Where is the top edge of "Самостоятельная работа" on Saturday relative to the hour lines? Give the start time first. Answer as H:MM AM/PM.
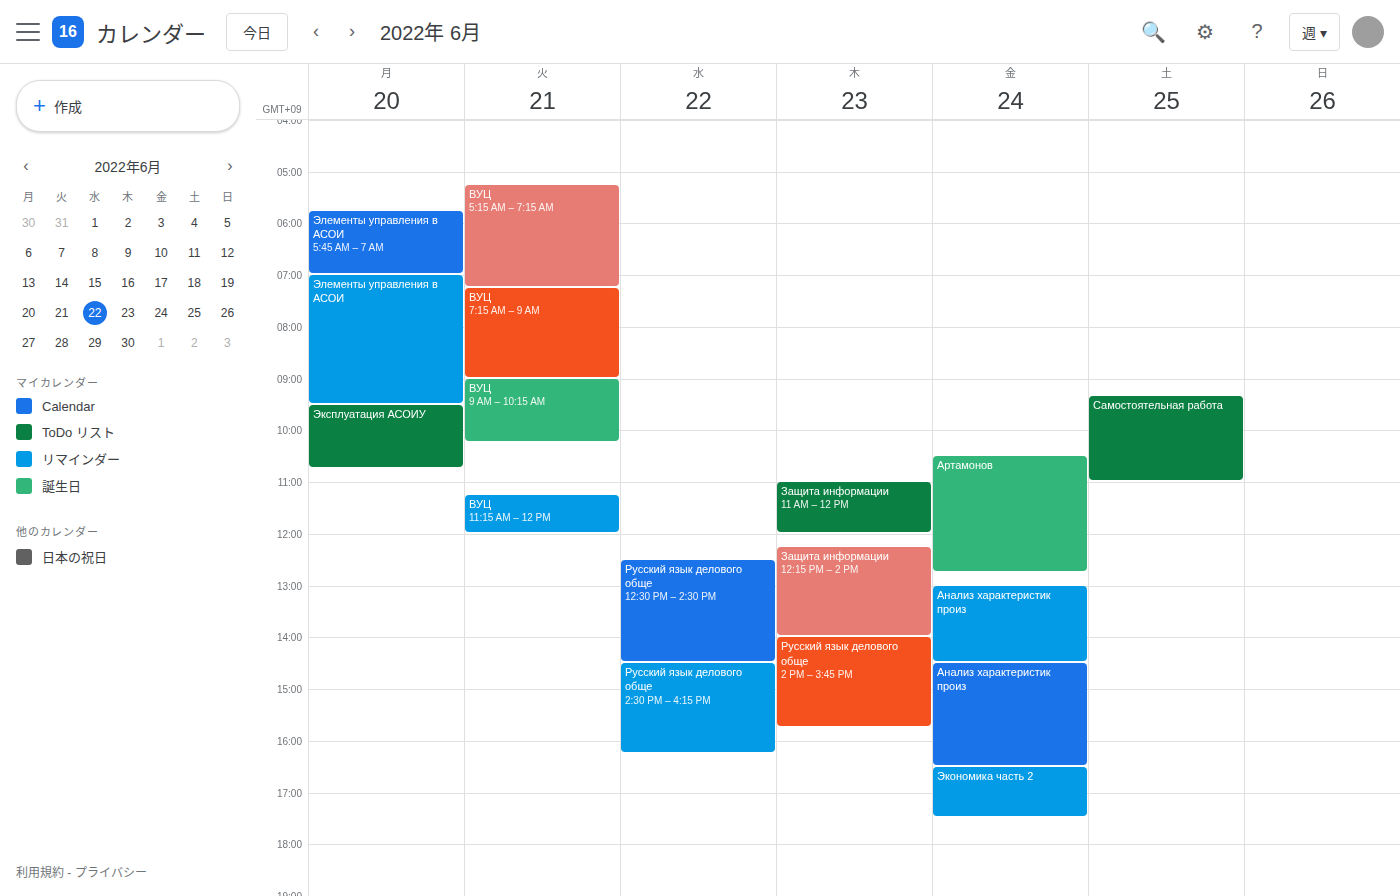
9:20 AM -- neither: 20 minutes below the 9 AM line and 40 minutes above the 10 AM line.